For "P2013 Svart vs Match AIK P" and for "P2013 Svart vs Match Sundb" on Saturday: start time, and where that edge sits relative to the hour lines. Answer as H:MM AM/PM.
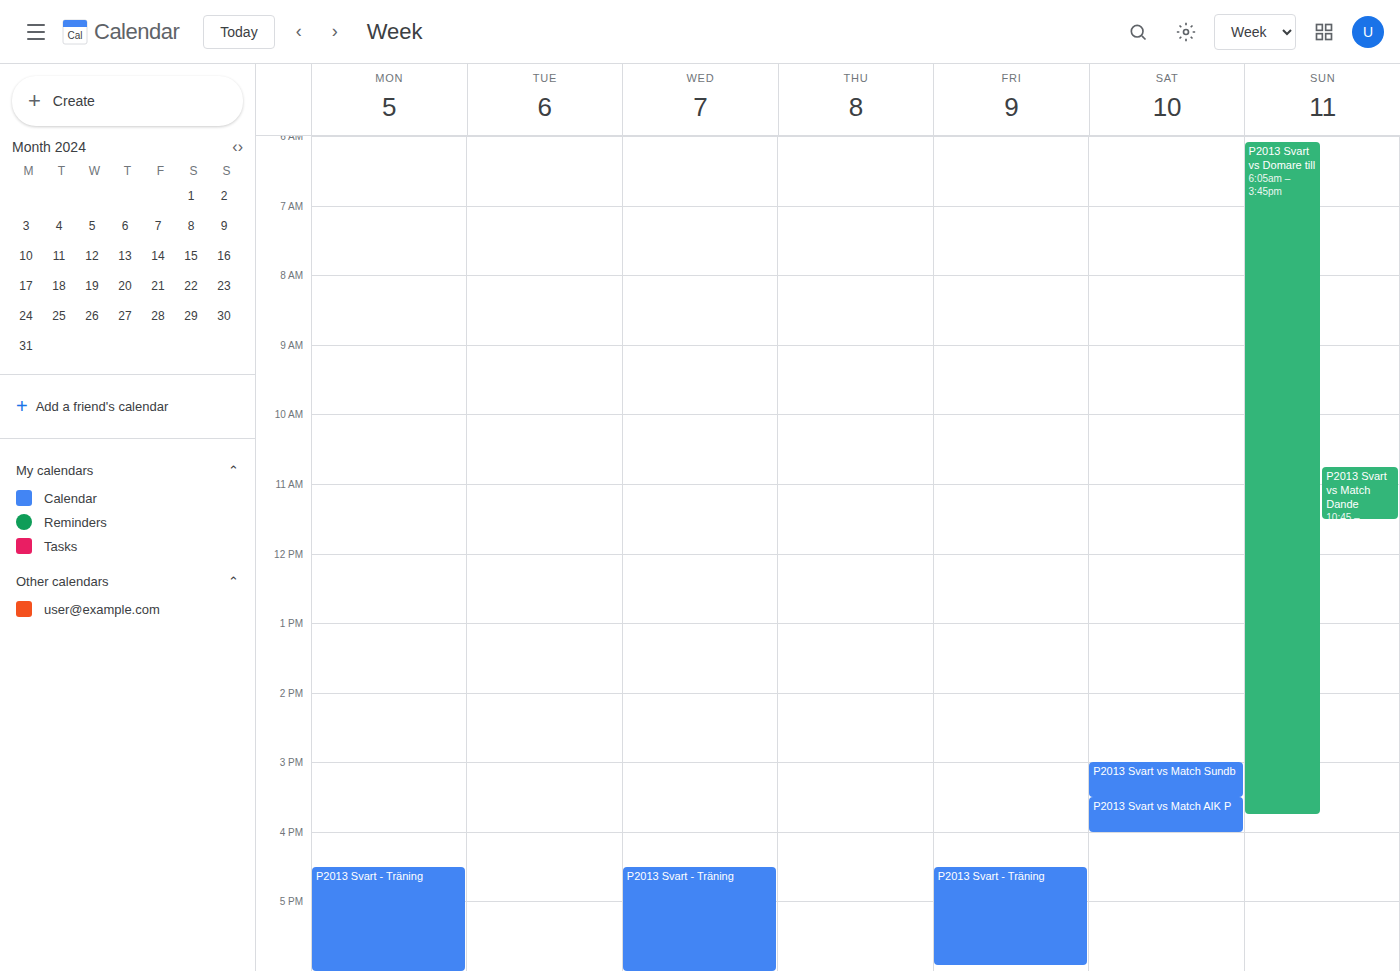
"P2013 Svart vs Match AIK P": 3:30 PM, halfway between the 3 PM and 4 PM lines. "P2013 Svart vs Match Sundb": 3:00 PM, exactly on the 3 PM line.